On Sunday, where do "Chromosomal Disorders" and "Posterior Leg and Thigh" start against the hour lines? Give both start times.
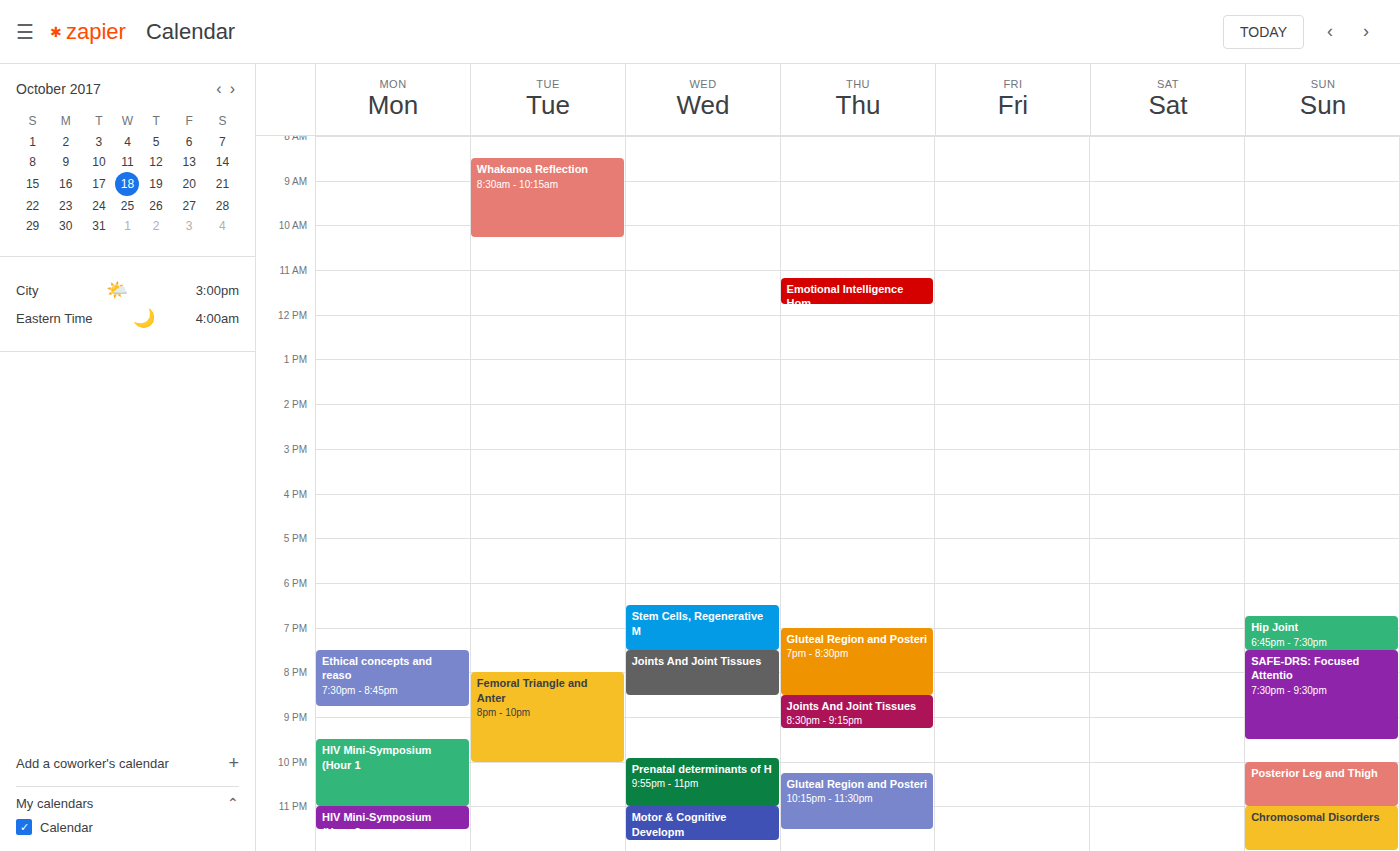
"Chromosomal Disorders": 11:00 PM, exactly on the 11 PM line. "Posterior Leg and Thigh": 10:00 PM, exactly on the 10 PM line.